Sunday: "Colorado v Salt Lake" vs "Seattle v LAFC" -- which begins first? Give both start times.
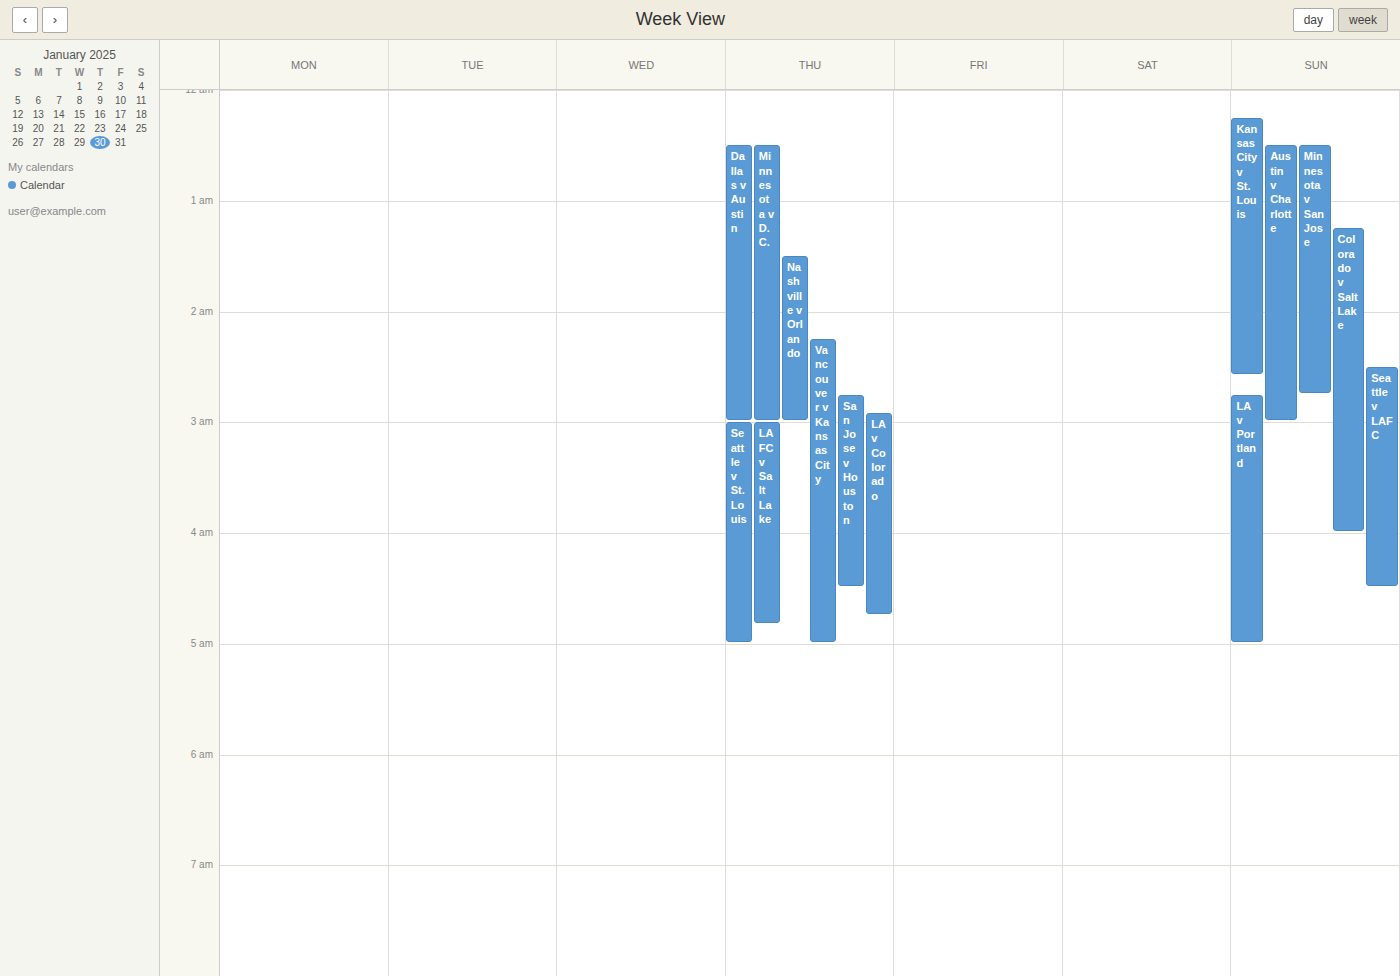
"Colorado v Salt Lake" 1:15 AM; "Seattle v LAFC" 2:30 AM.